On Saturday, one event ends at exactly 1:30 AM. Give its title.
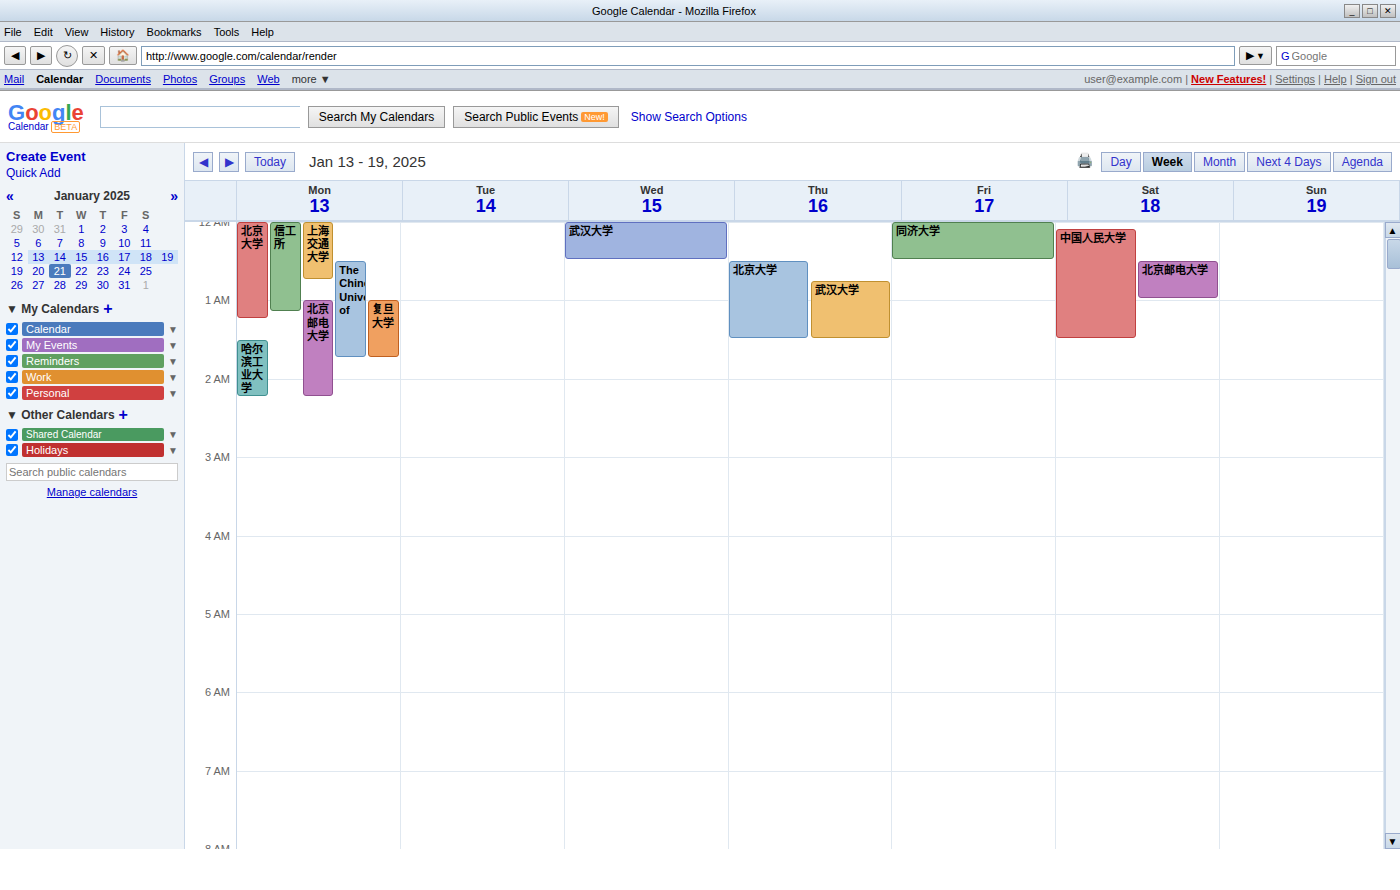
"中国人民大学"